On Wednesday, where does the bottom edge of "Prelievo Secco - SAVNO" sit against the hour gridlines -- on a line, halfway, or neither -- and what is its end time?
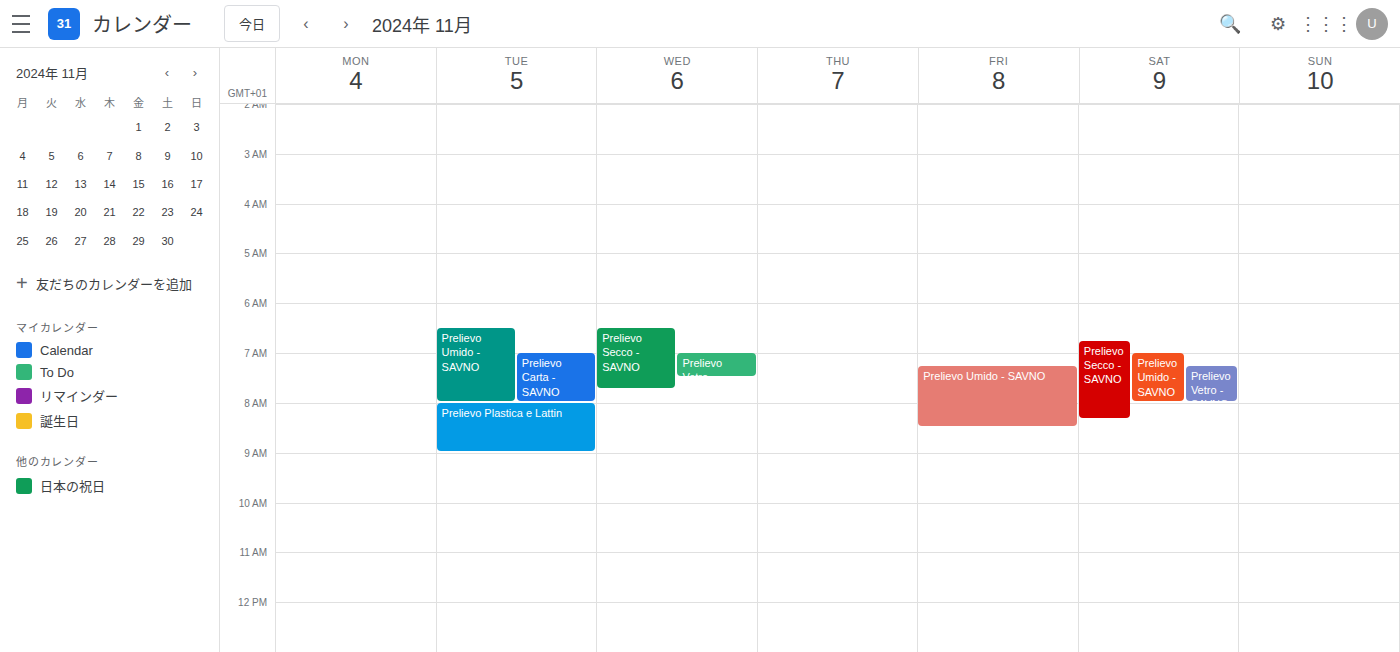
07:45 -- neither: three quarters of the way from the 07:00 line to the 08:00 line.